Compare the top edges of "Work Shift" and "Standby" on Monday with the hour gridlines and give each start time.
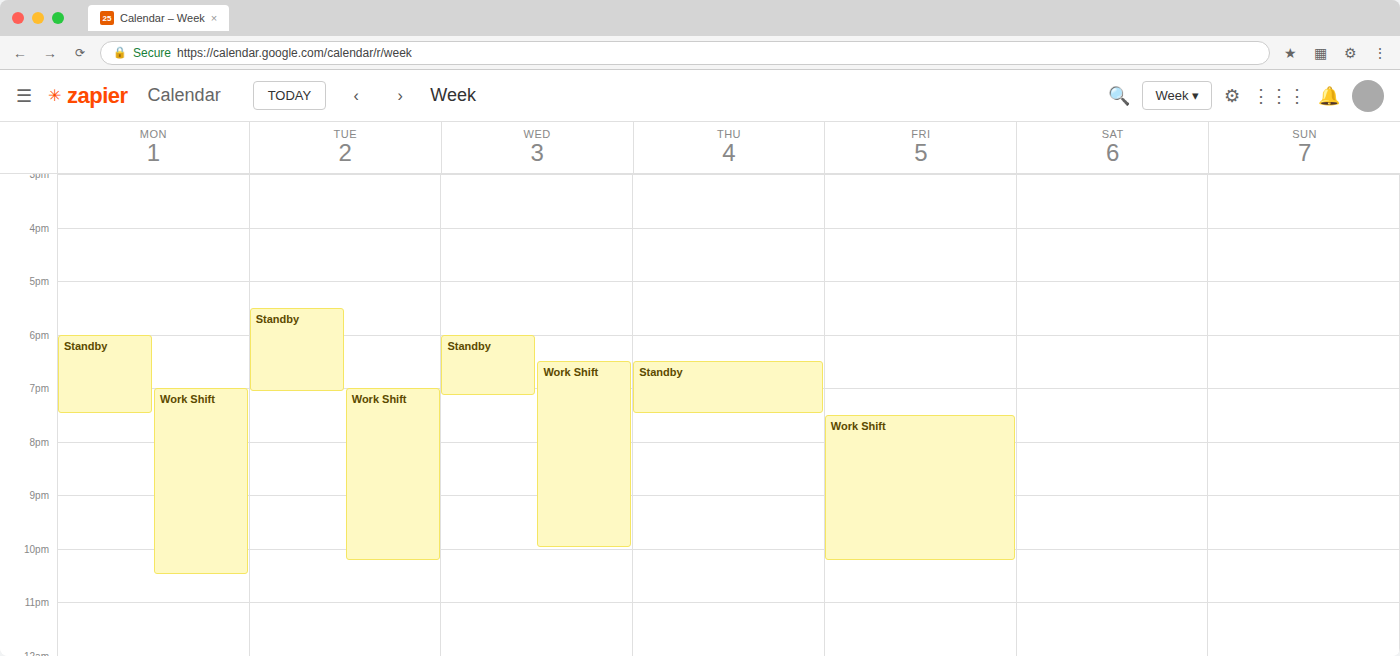
"Work Shift": 7:00 PM, exactly on the 7 PM line. "Standby": 6:00 PM, exactly on the 6 PM line.